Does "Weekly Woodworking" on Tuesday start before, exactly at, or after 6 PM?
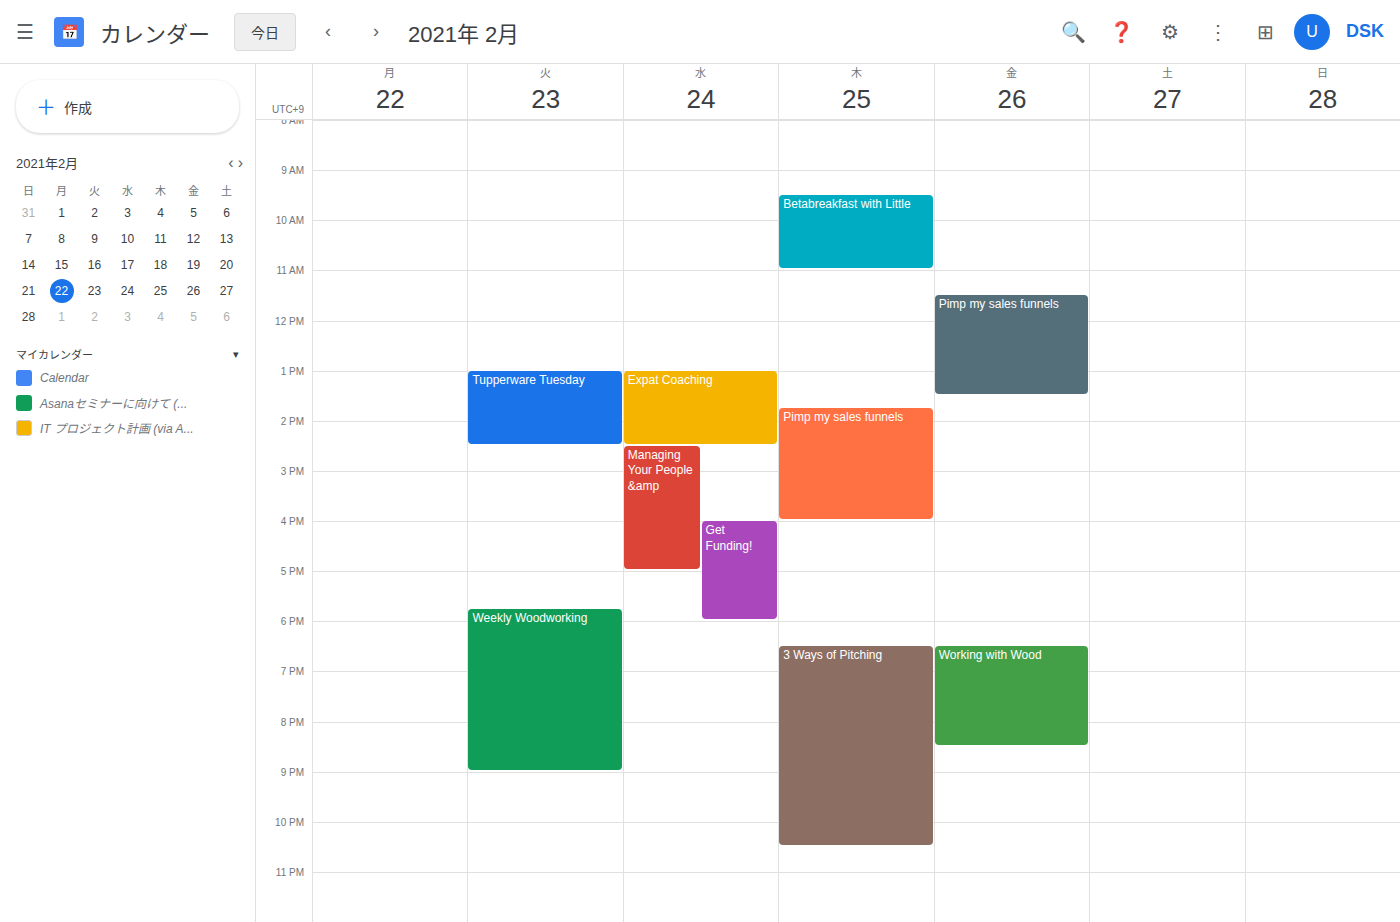
5:45 PM -- before 6 PM, 15 minutes above the 6 PM line.